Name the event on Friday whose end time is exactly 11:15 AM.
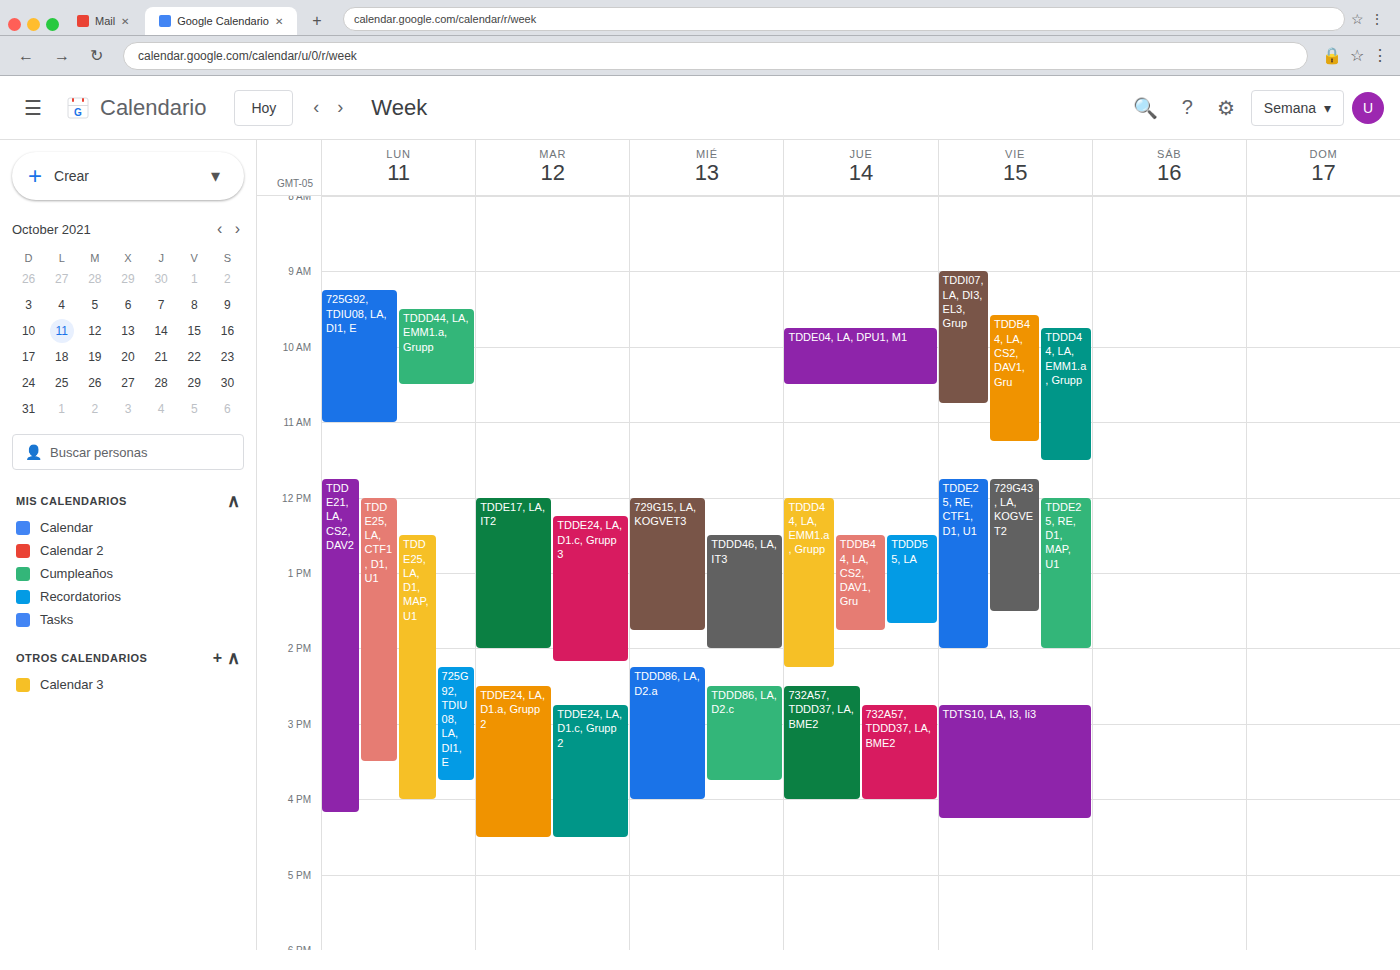
"TDDB44, LA, CS2, DAV1, Gru"